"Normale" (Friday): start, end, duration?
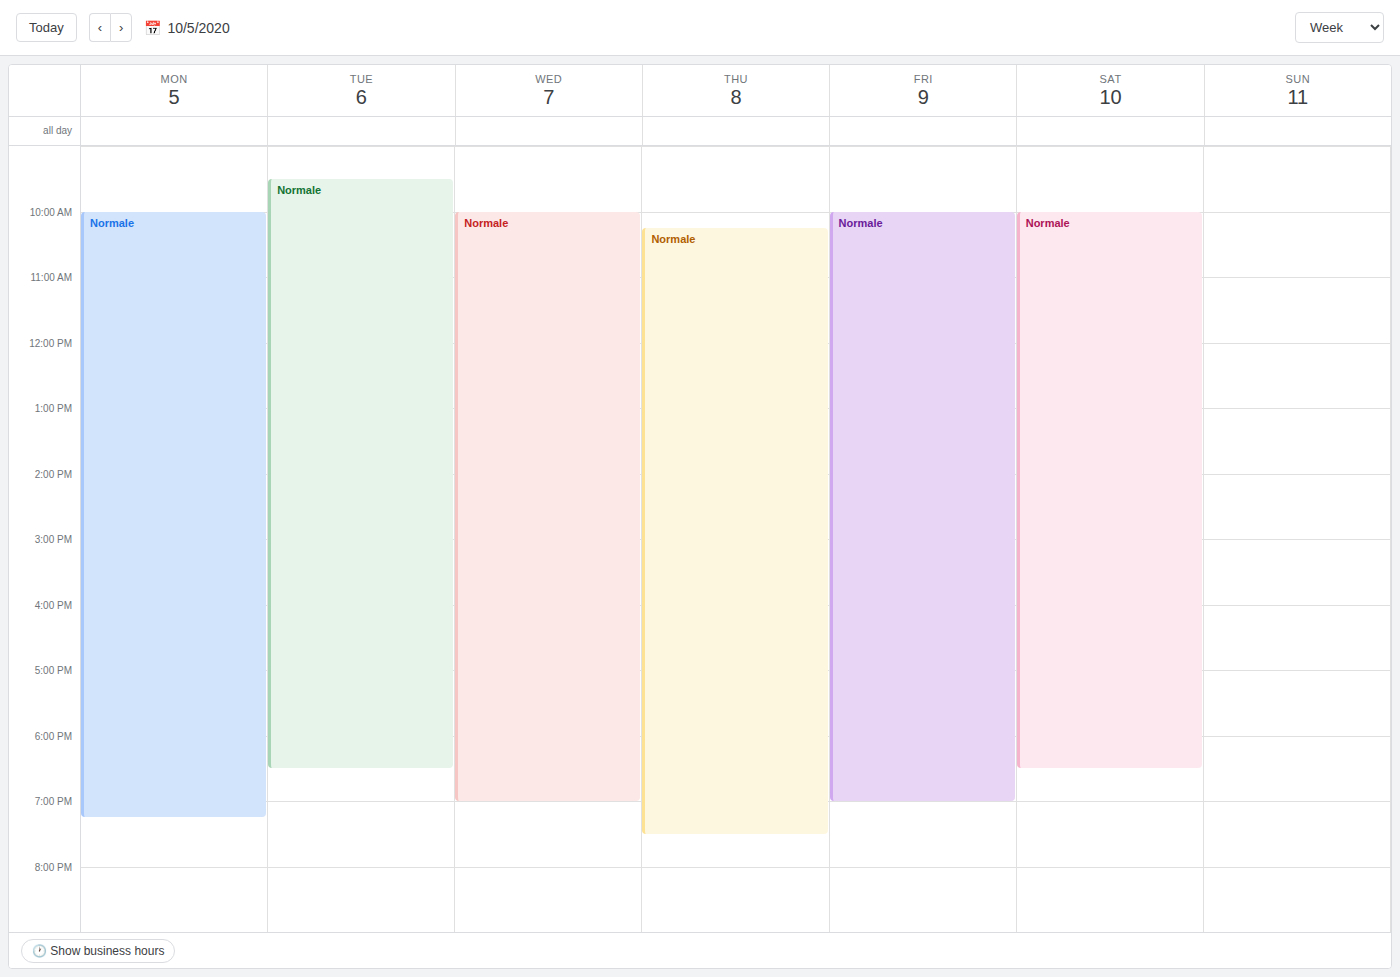
10:00 AM to 7:00 PM, 9 hours